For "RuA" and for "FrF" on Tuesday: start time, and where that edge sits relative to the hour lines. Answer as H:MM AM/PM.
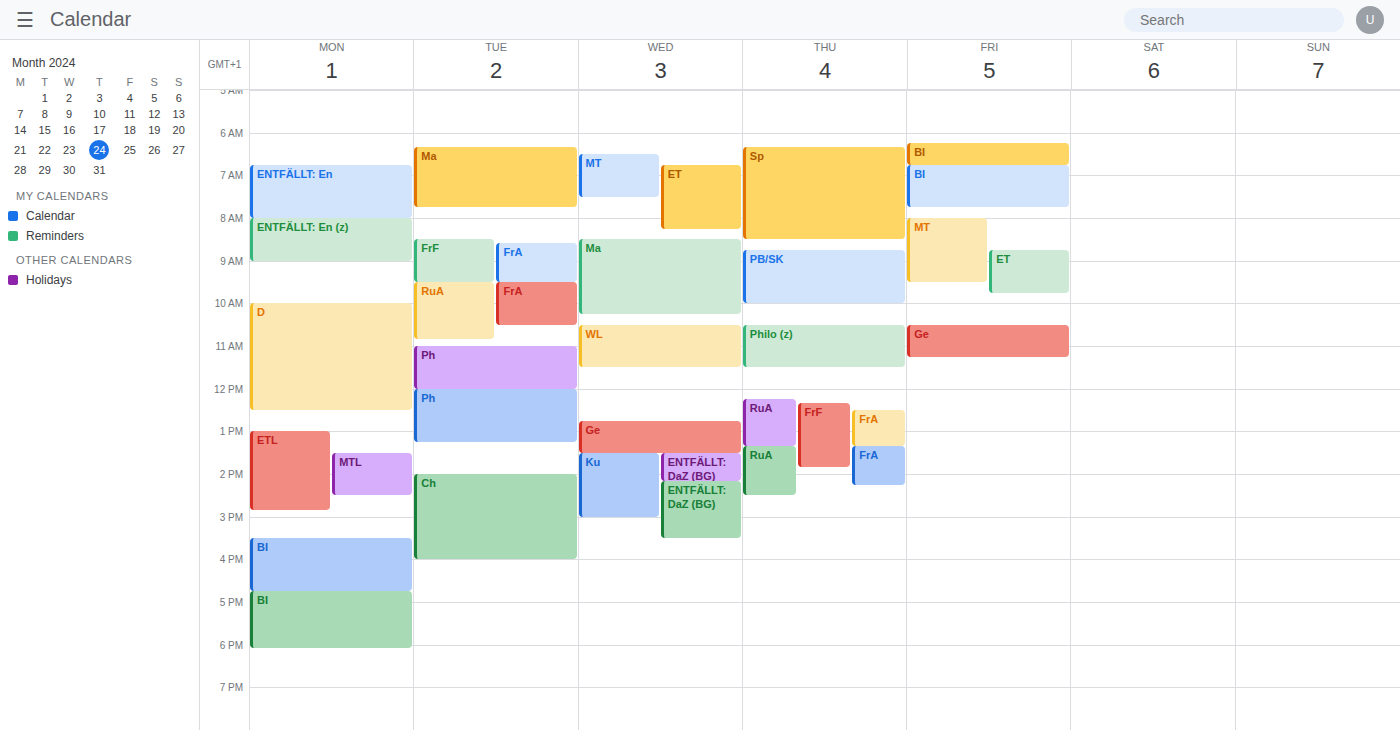
"RuA": 9:30 AM, halfway between the 9 AM and 10 AM lines. "FrF": 8:30 AM, halfway between the 8 AM and 9 AM lines.